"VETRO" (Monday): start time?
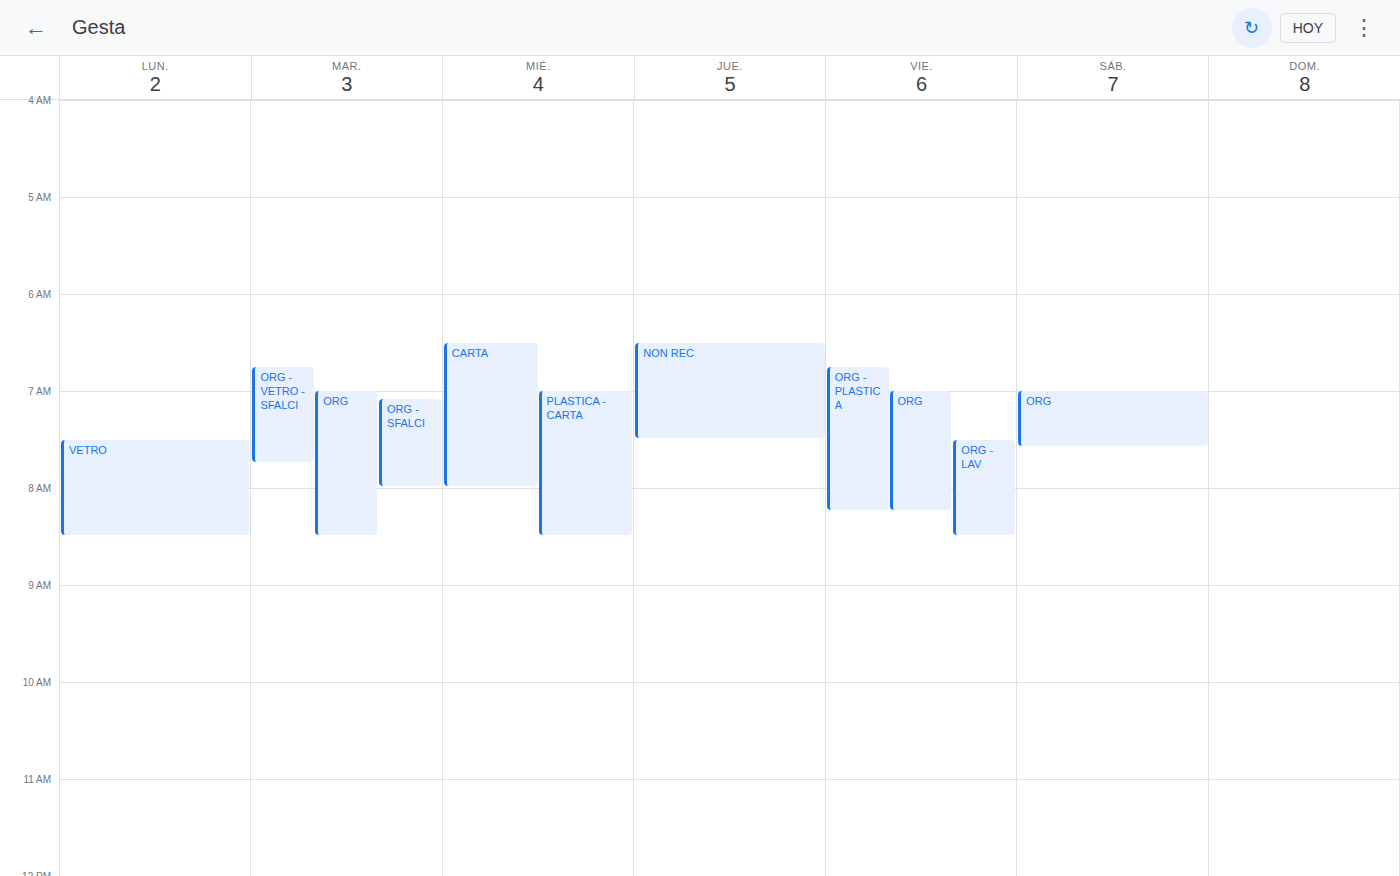
7:30 AM